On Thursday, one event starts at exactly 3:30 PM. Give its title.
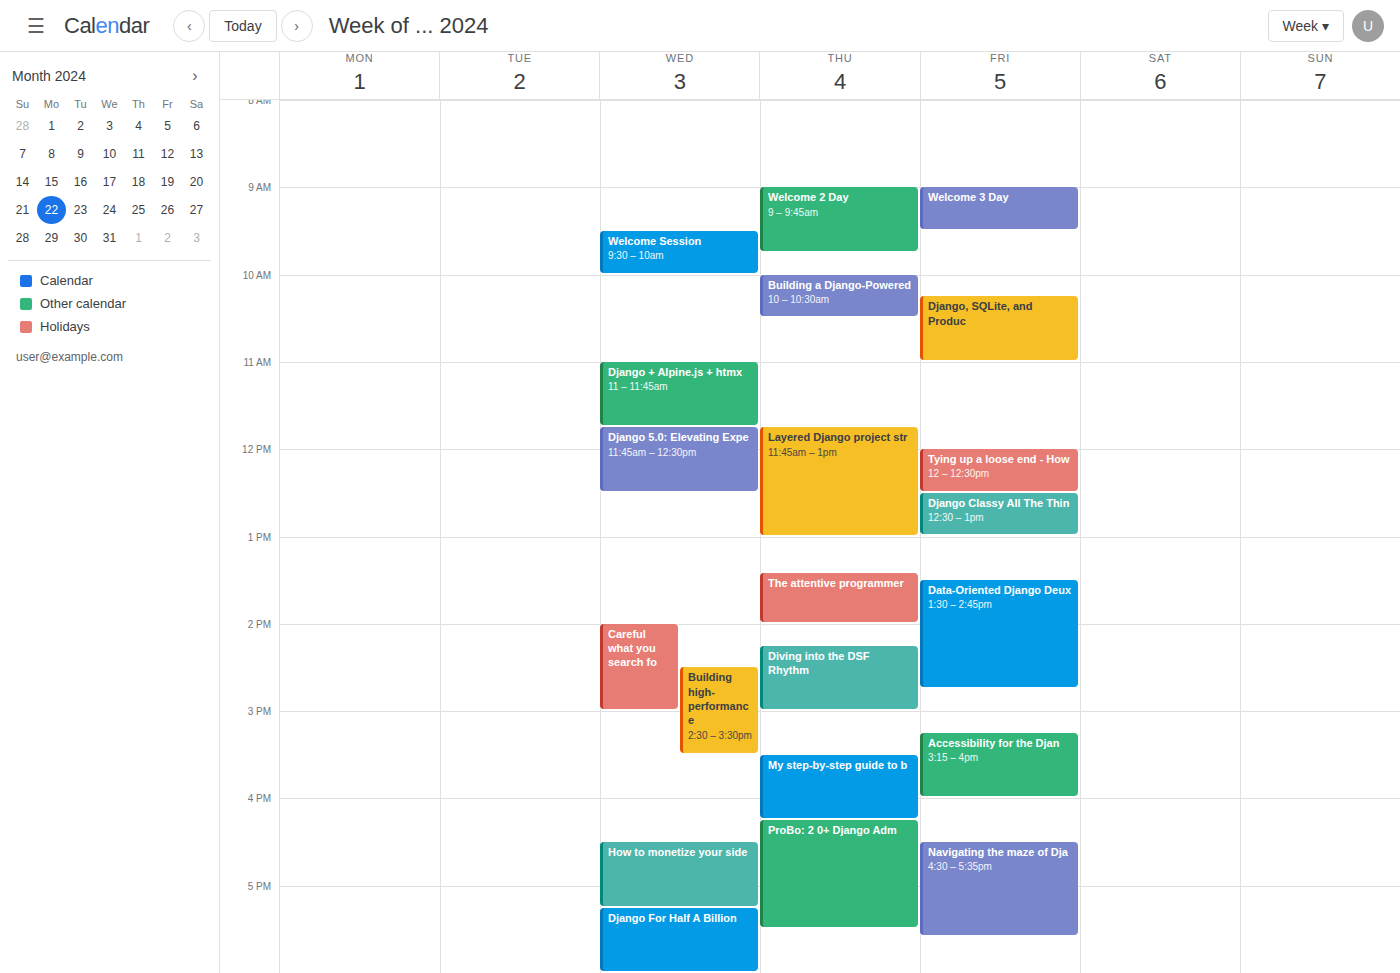
"My step-by-step guide to b"